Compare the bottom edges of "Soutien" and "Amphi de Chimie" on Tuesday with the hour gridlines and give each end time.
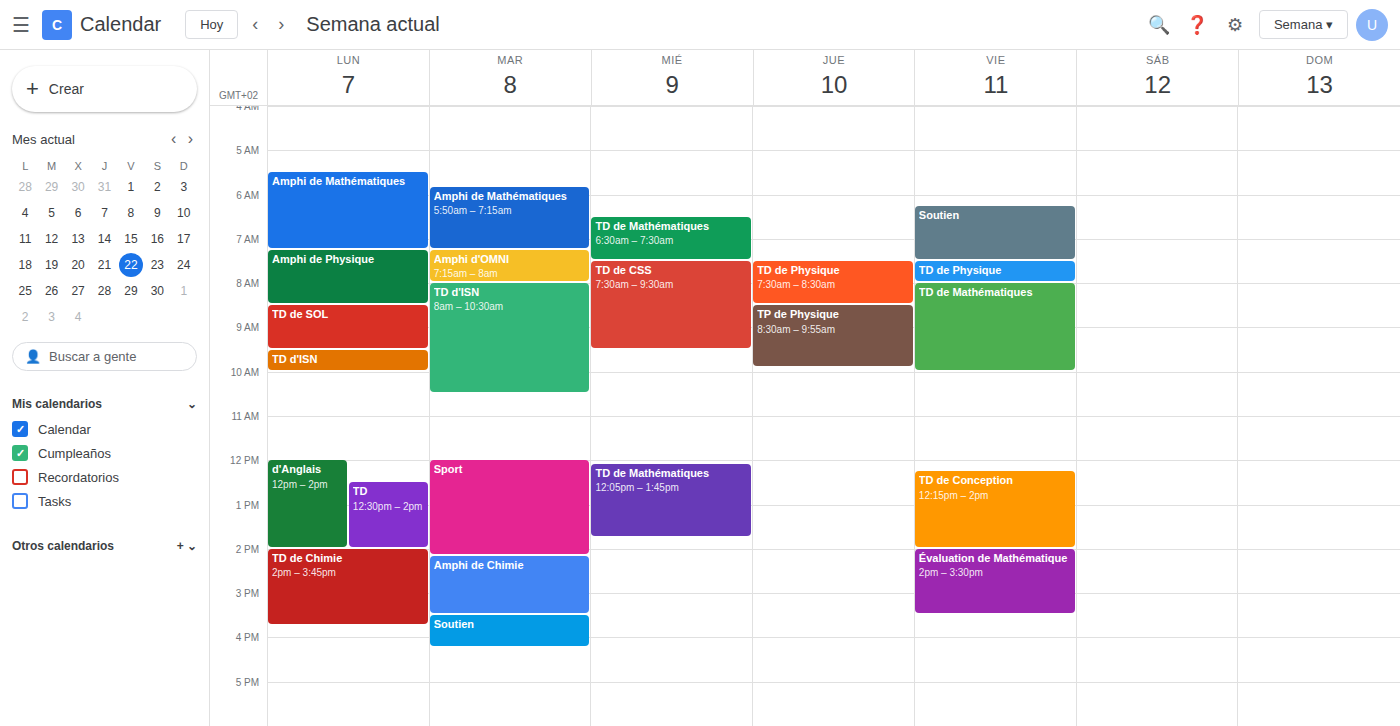
"Soutien": 4:15 PM, neither: a quarter of the way from the 4 PM line to the 5 PM line. "Amphi de Chimie": 3:30 PM, halfway between the 3 PM and 4 PM lines.